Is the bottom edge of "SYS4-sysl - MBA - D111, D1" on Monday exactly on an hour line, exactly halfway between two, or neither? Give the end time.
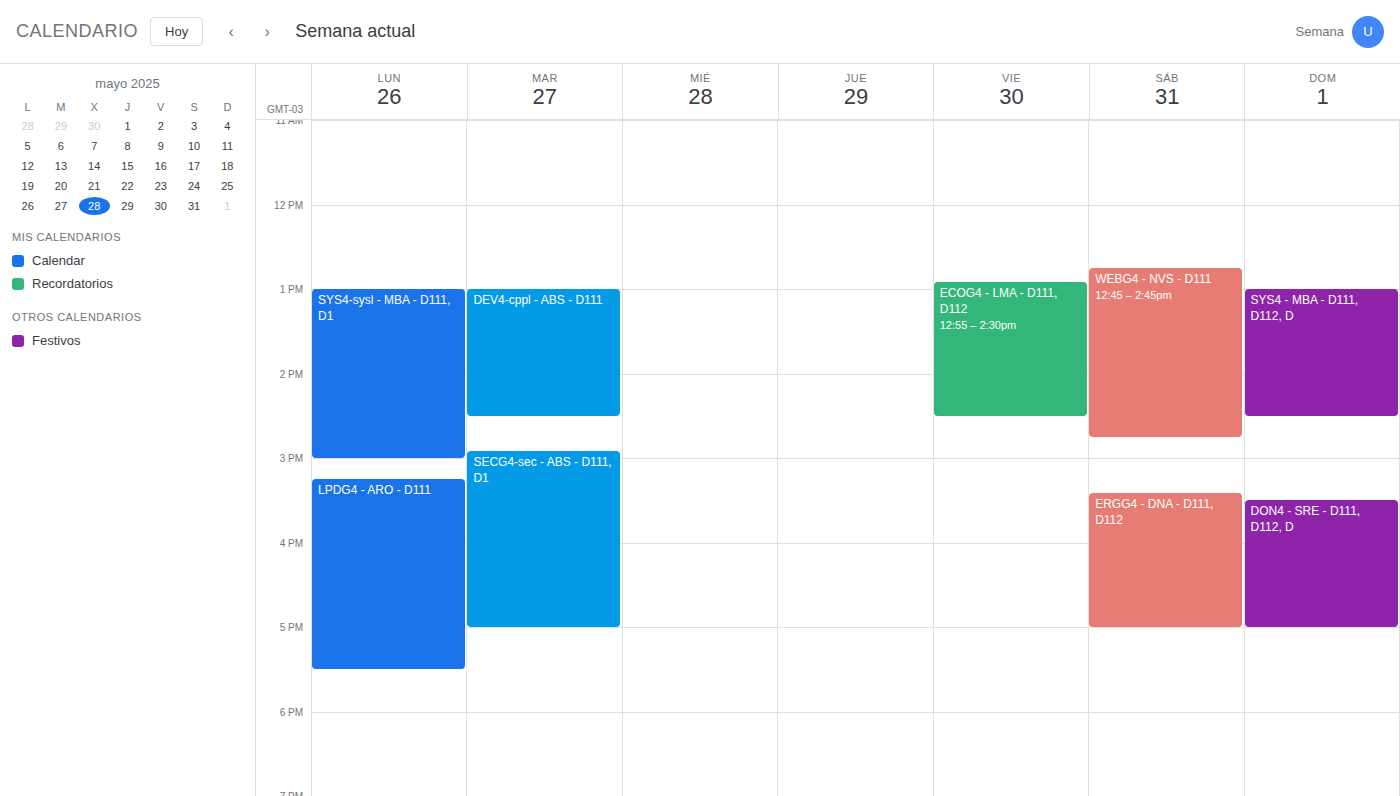
3:00 PM -- exactly on the 3 PM line.